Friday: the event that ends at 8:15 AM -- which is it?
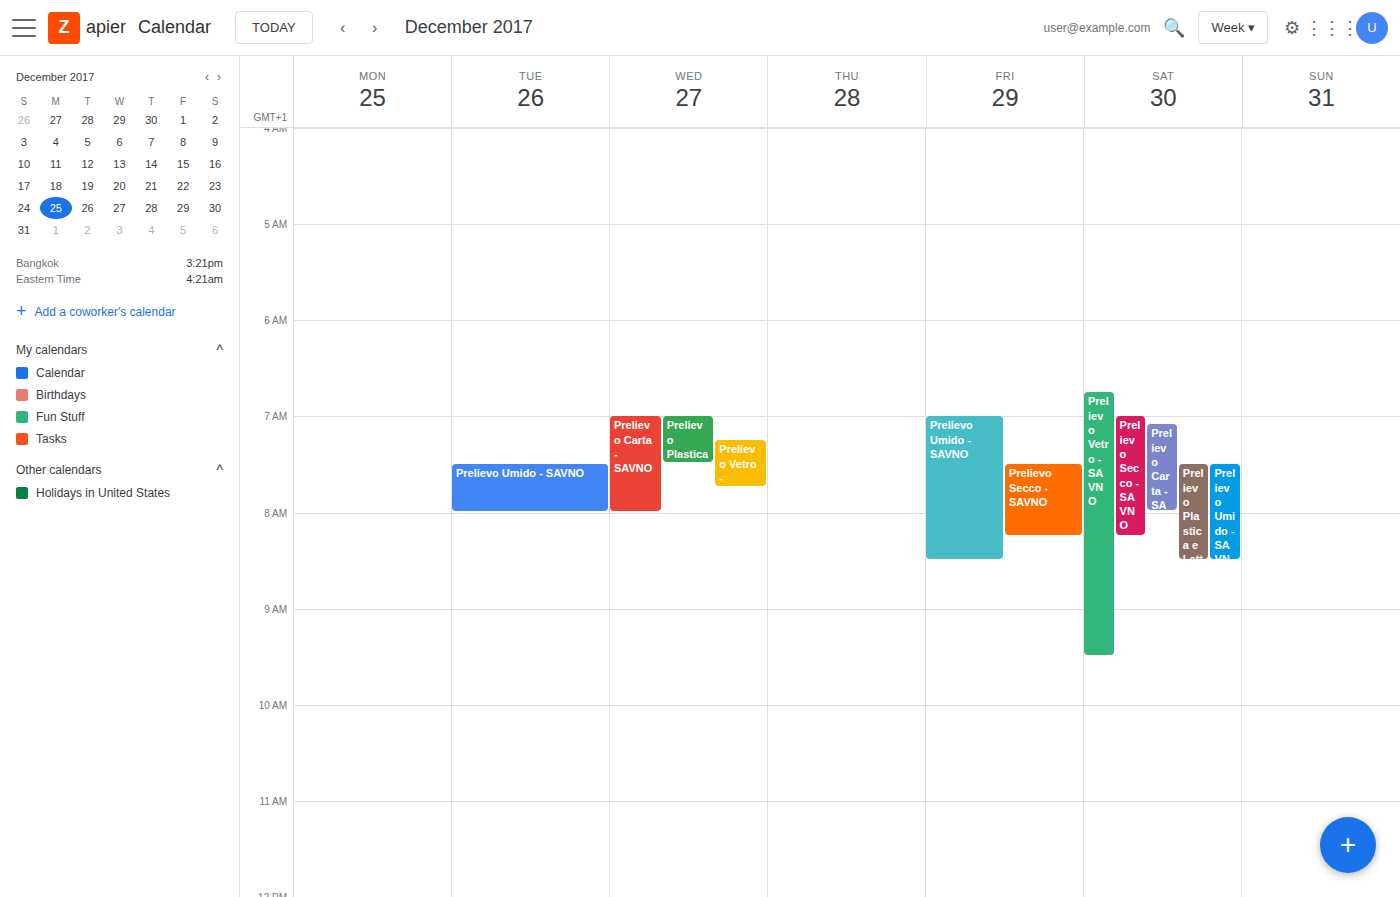
"Prelievo Secco - SAVNO"